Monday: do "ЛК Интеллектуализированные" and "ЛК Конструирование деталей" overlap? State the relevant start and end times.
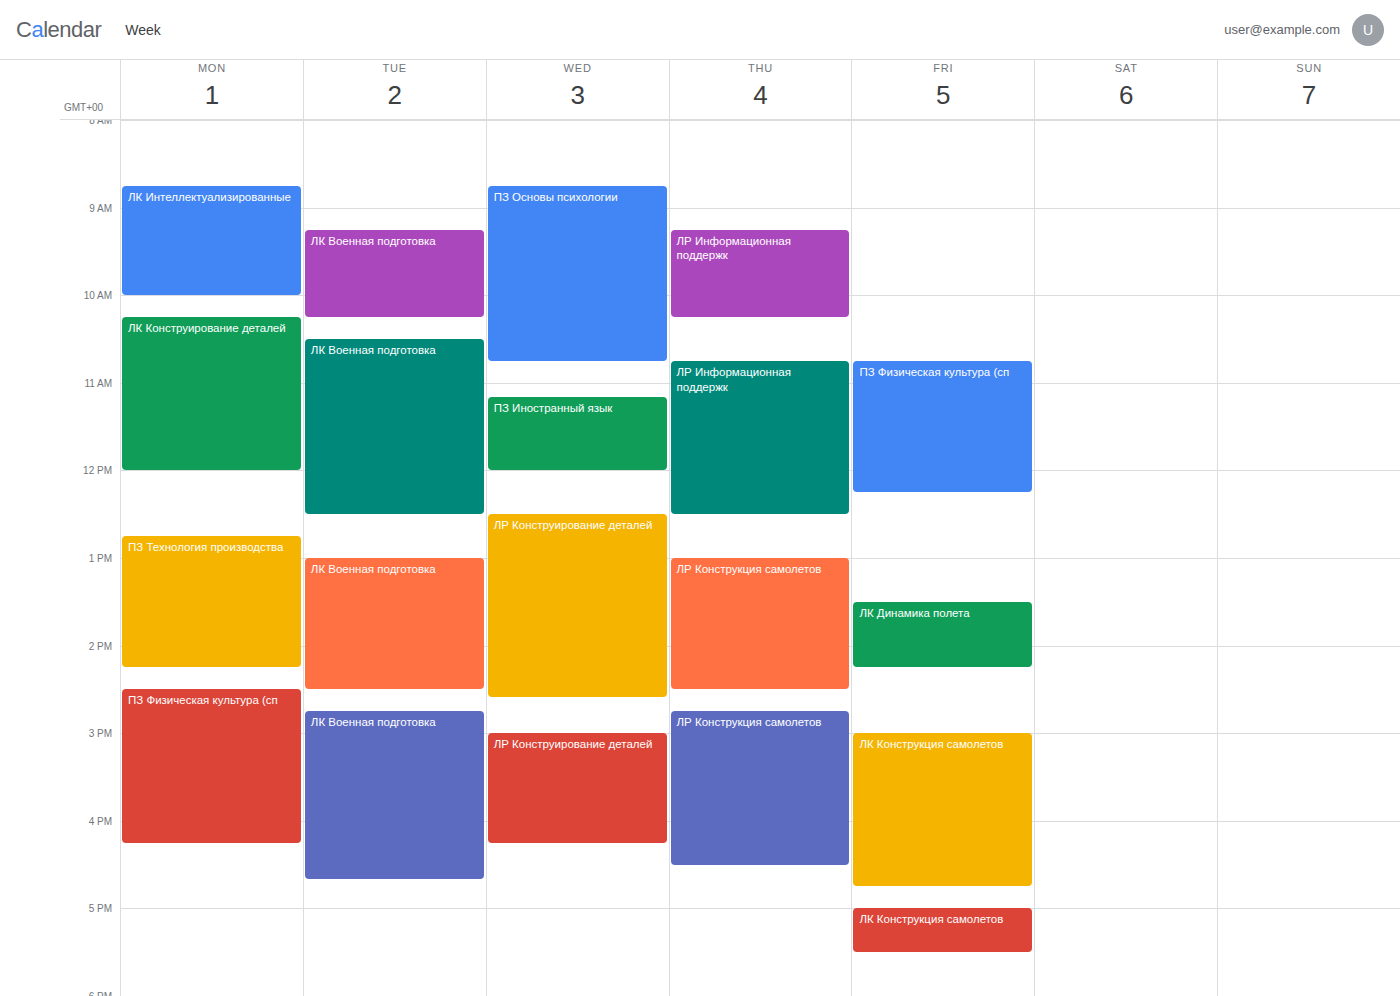
"ЛК Интеллектуализированные" ends at 10:00 AM and "ЛК Конструирование деталей" starts at 10:15 AM -- no overlap.